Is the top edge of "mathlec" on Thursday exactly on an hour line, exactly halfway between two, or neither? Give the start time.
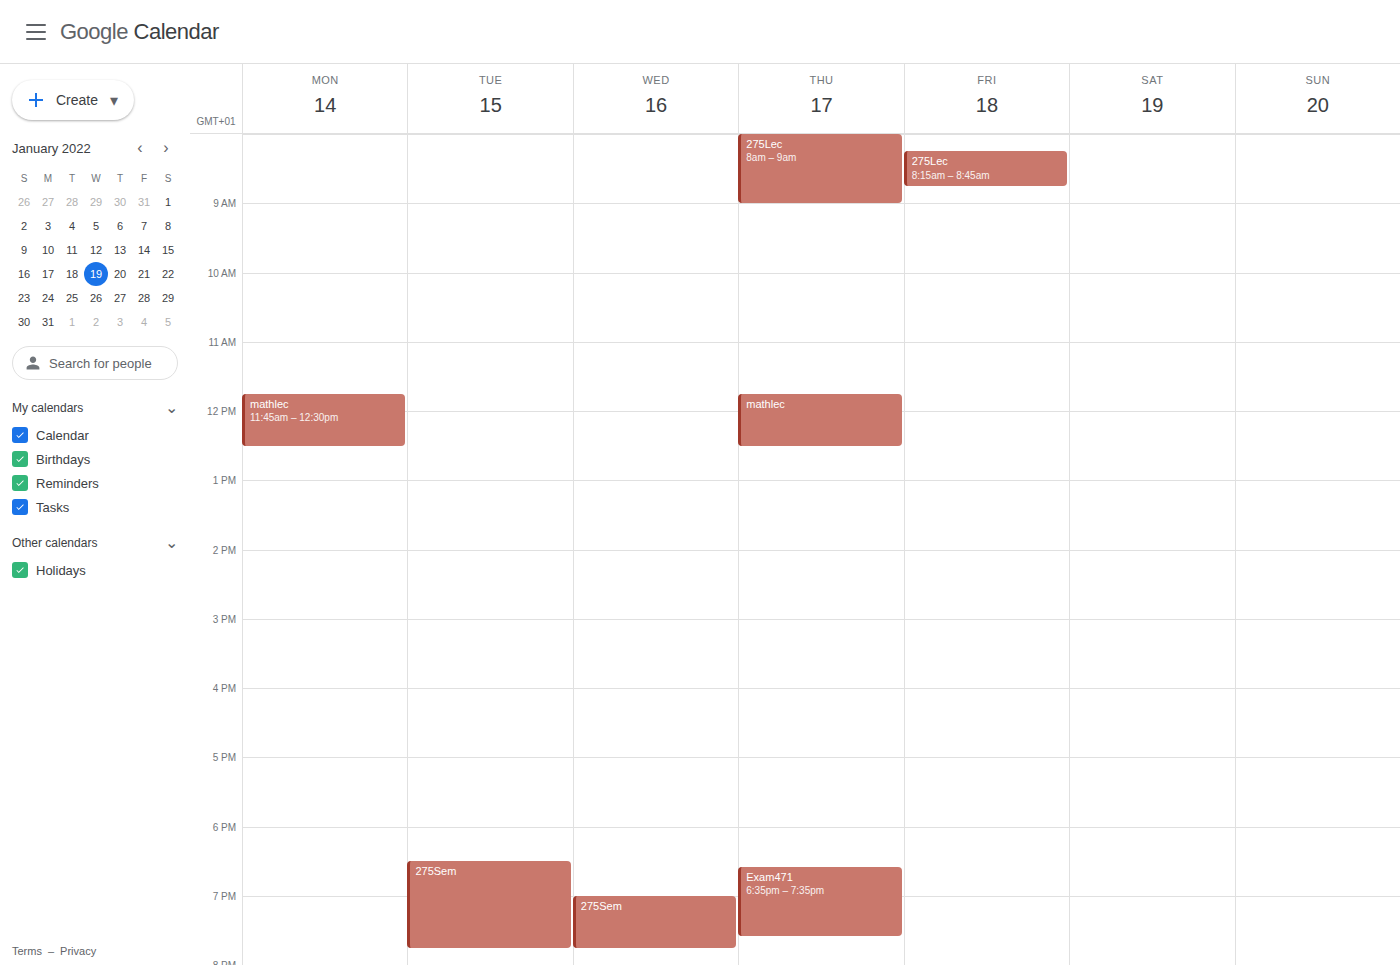
11:45 AM -- neither: three quarters of the way from the 11 AM line to the 12 PM line.